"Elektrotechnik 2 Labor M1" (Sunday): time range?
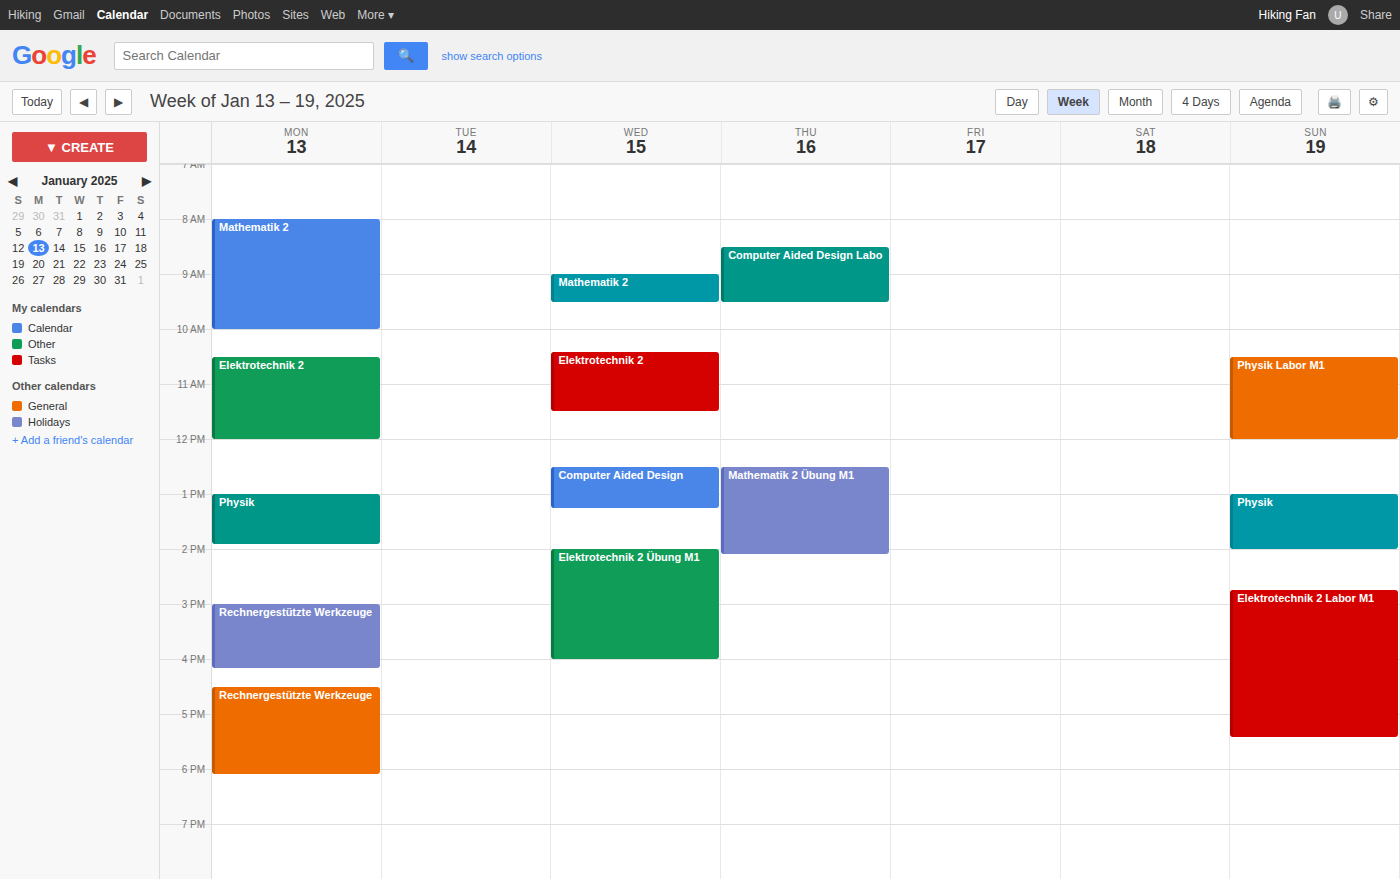
2:45 PM to 5:25 PM